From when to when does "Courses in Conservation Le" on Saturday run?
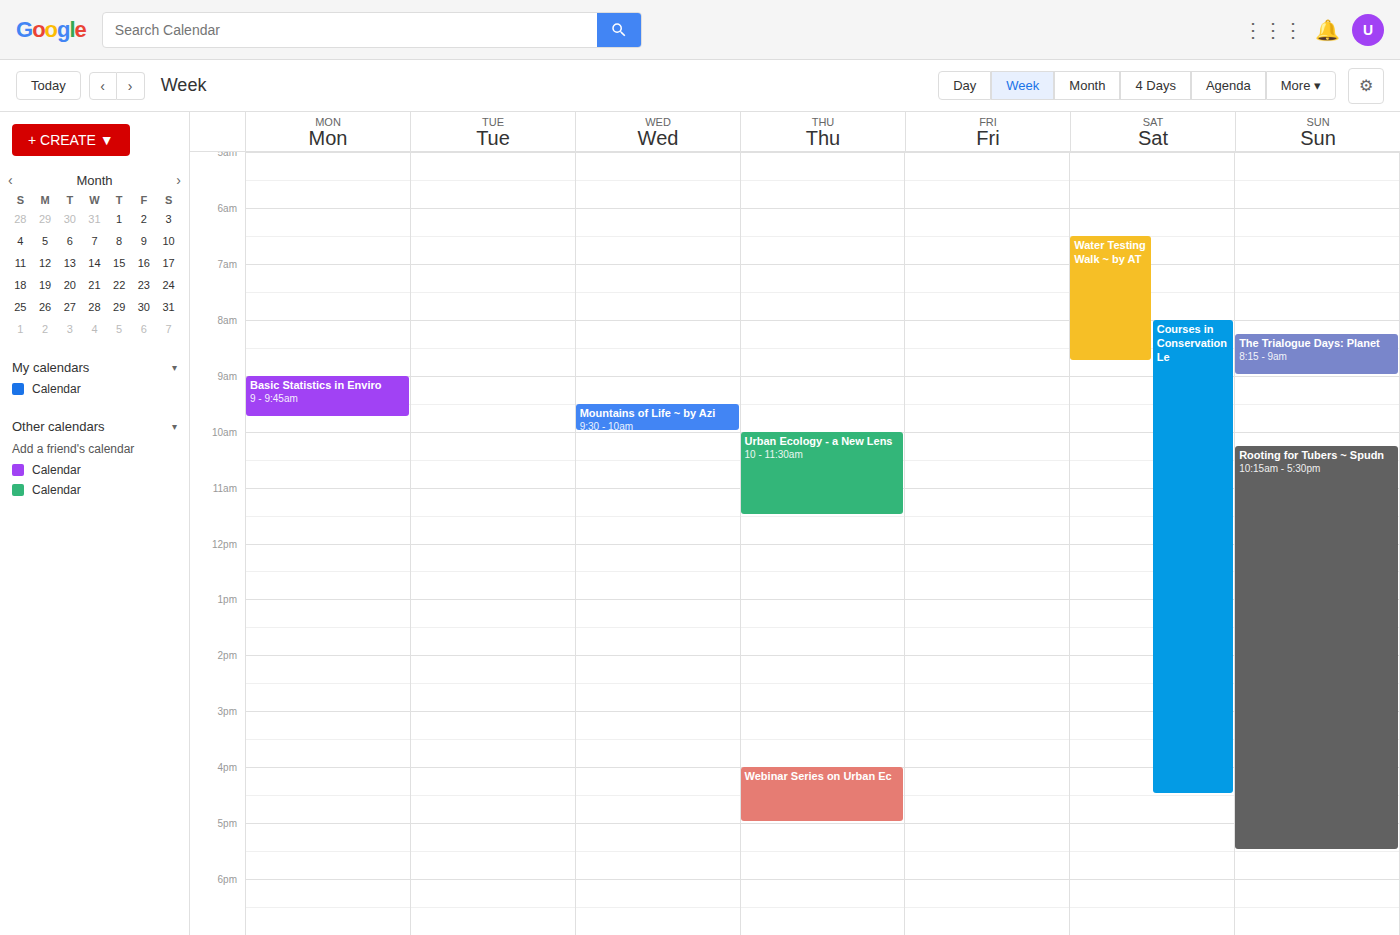
08:00 to 16:30